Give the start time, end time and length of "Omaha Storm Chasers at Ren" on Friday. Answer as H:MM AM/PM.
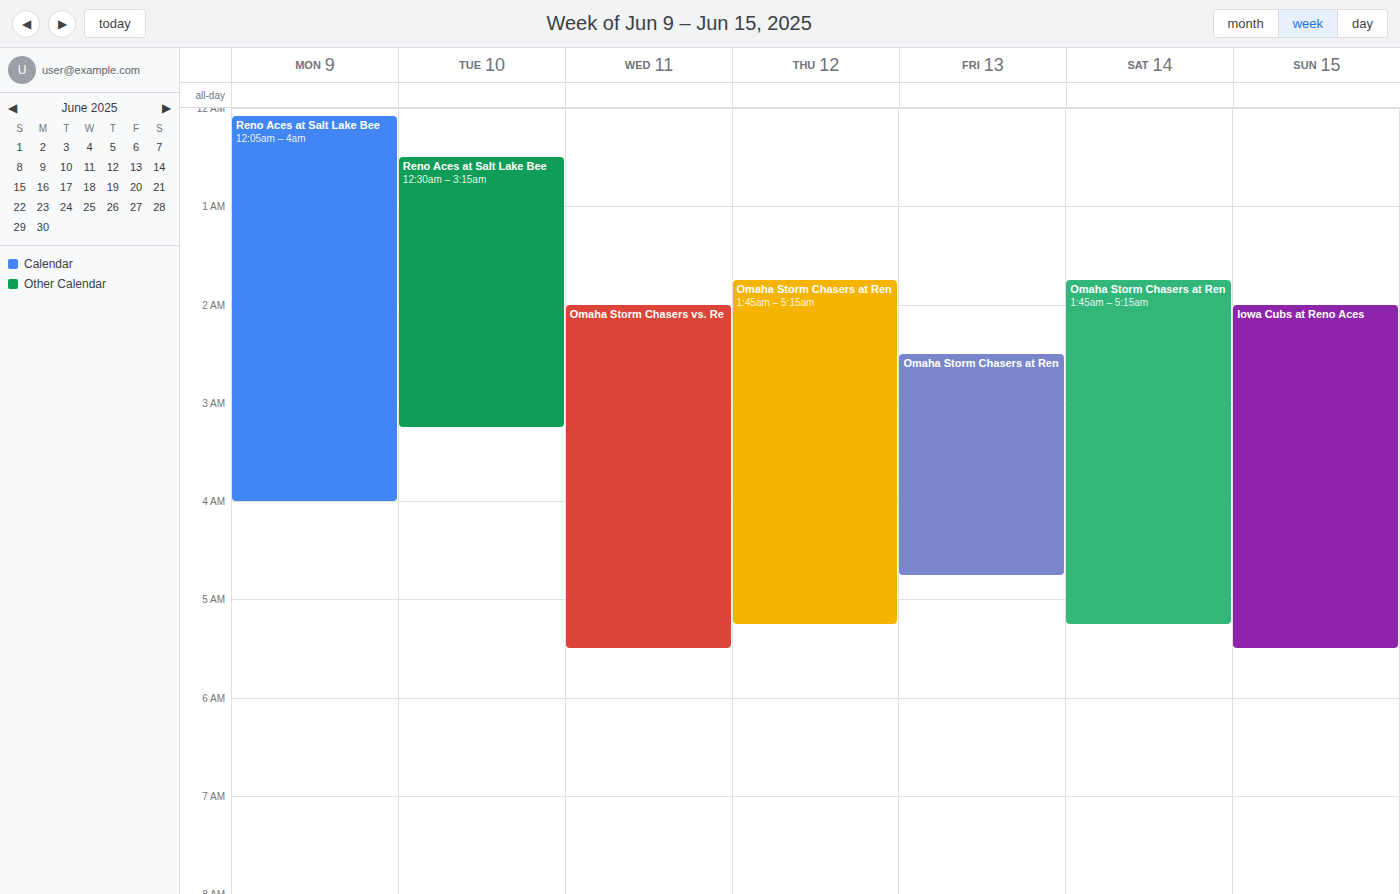
2:30 AM to 4:45 AM, 2 hours 15 minutes